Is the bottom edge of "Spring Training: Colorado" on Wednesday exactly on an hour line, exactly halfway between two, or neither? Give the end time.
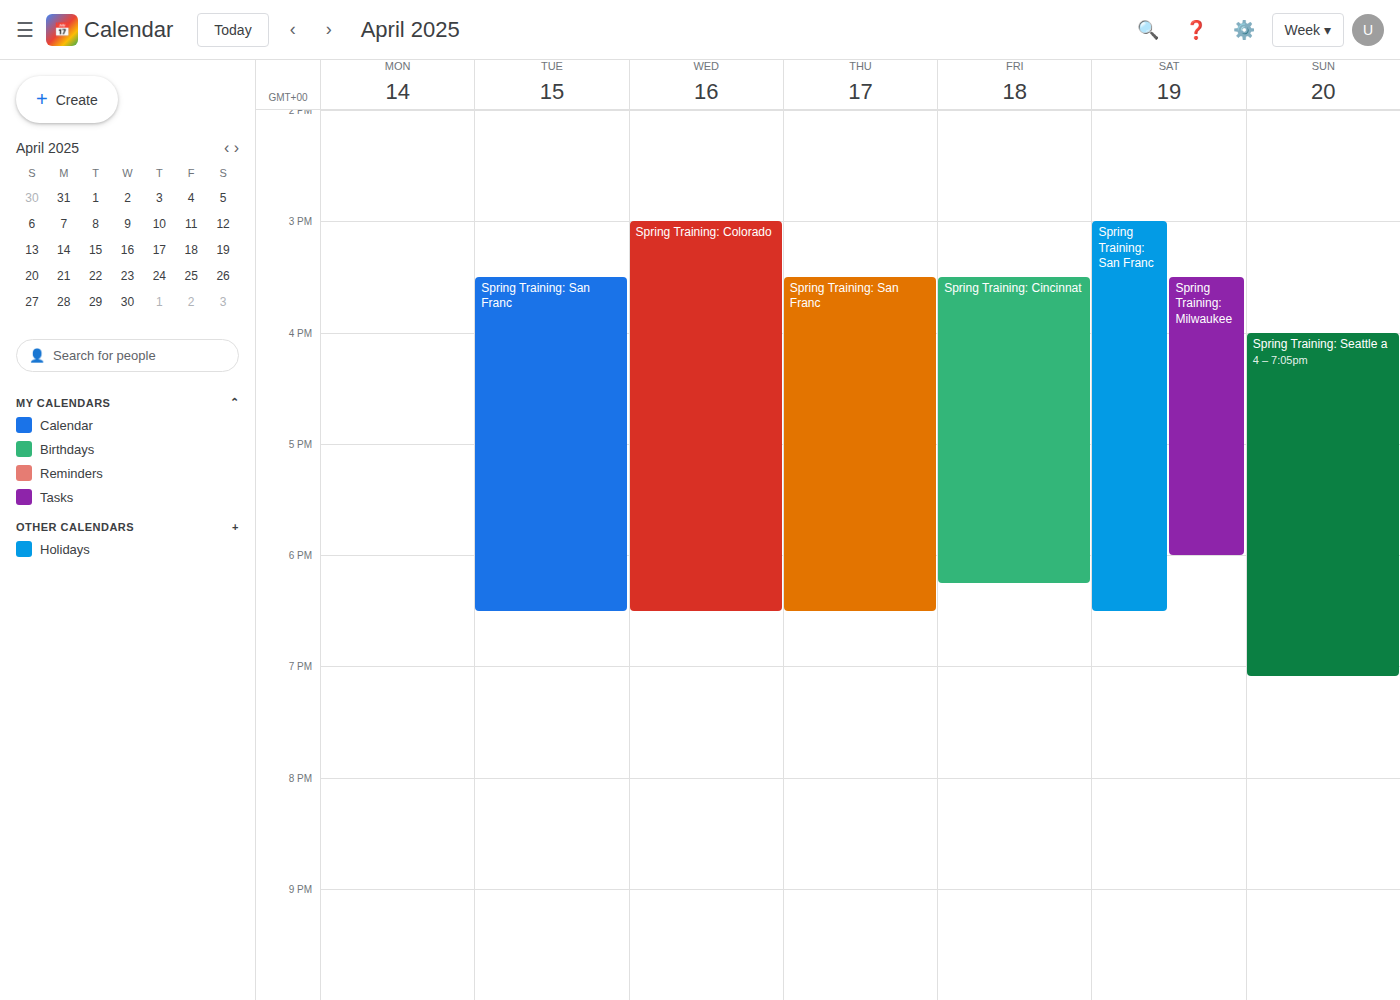
6:30 PM -- halfway between the 6 PM and 7 PM lines.